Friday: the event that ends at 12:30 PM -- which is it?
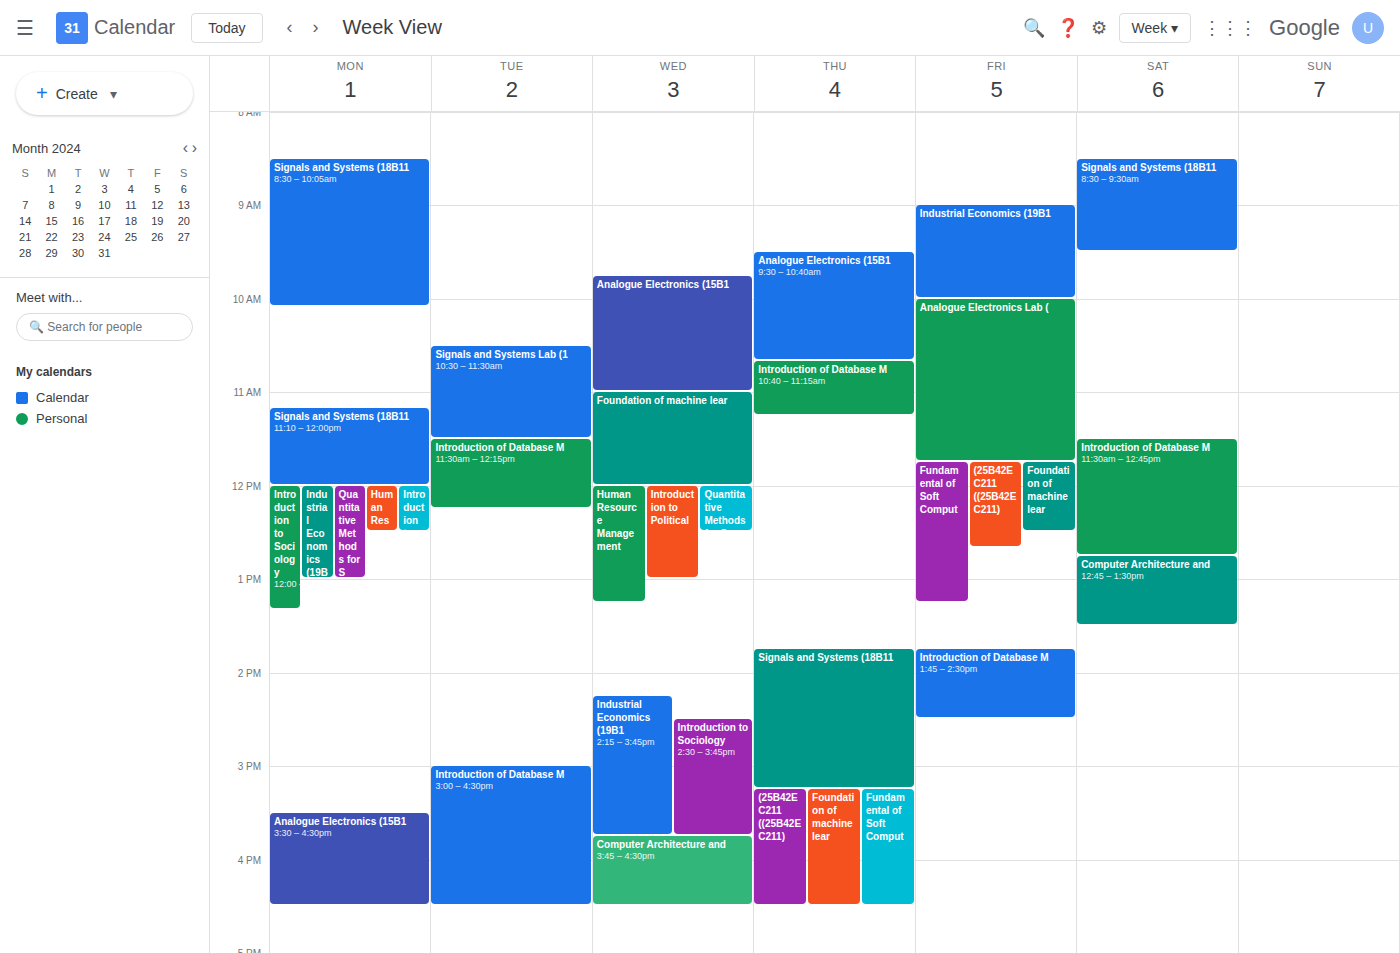
"Foundation of machine lear"